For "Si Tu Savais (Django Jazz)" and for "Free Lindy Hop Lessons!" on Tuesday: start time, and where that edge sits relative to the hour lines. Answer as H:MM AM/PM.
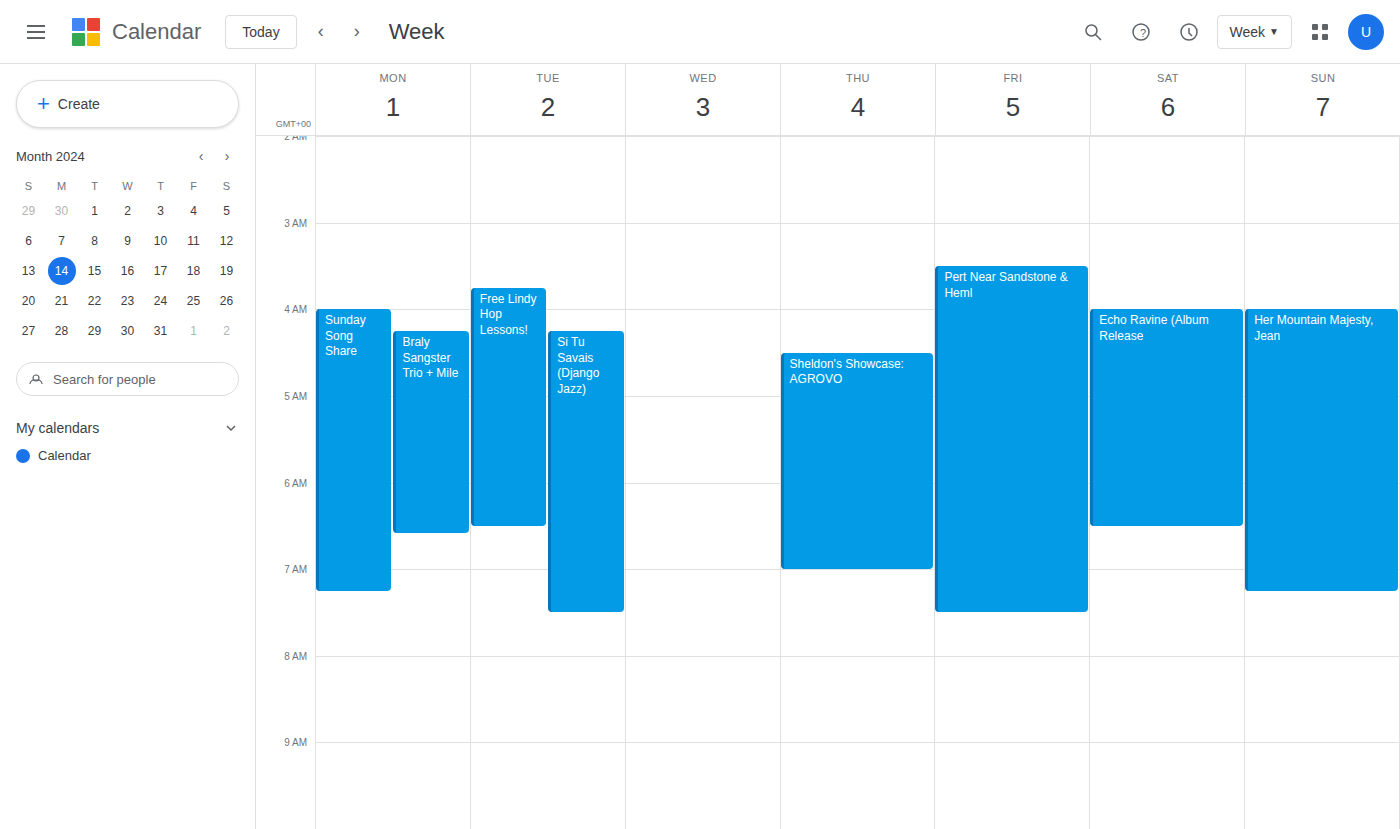
"Si Tu Savais (Django Jazz)": 4:15 AM, neither: a quarter of the way from the 4 AM line to the 5 AM line. "Free Lindy Hop Lessons!": 3:45 AM, neither: three quarters of the way from the 3 AM line to the 4 AM line.